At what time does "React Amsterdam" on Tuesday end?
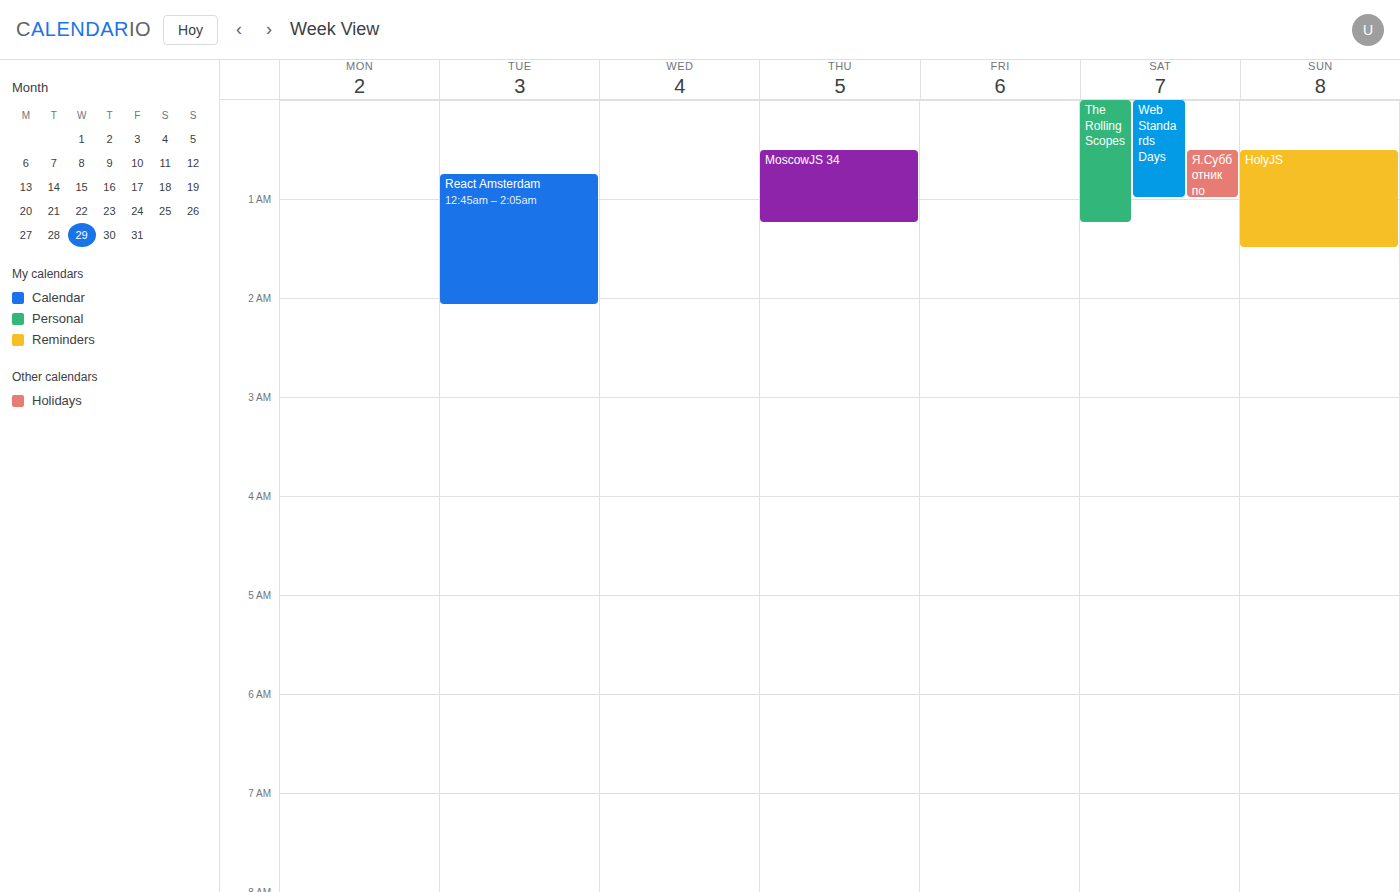
2:05 AM